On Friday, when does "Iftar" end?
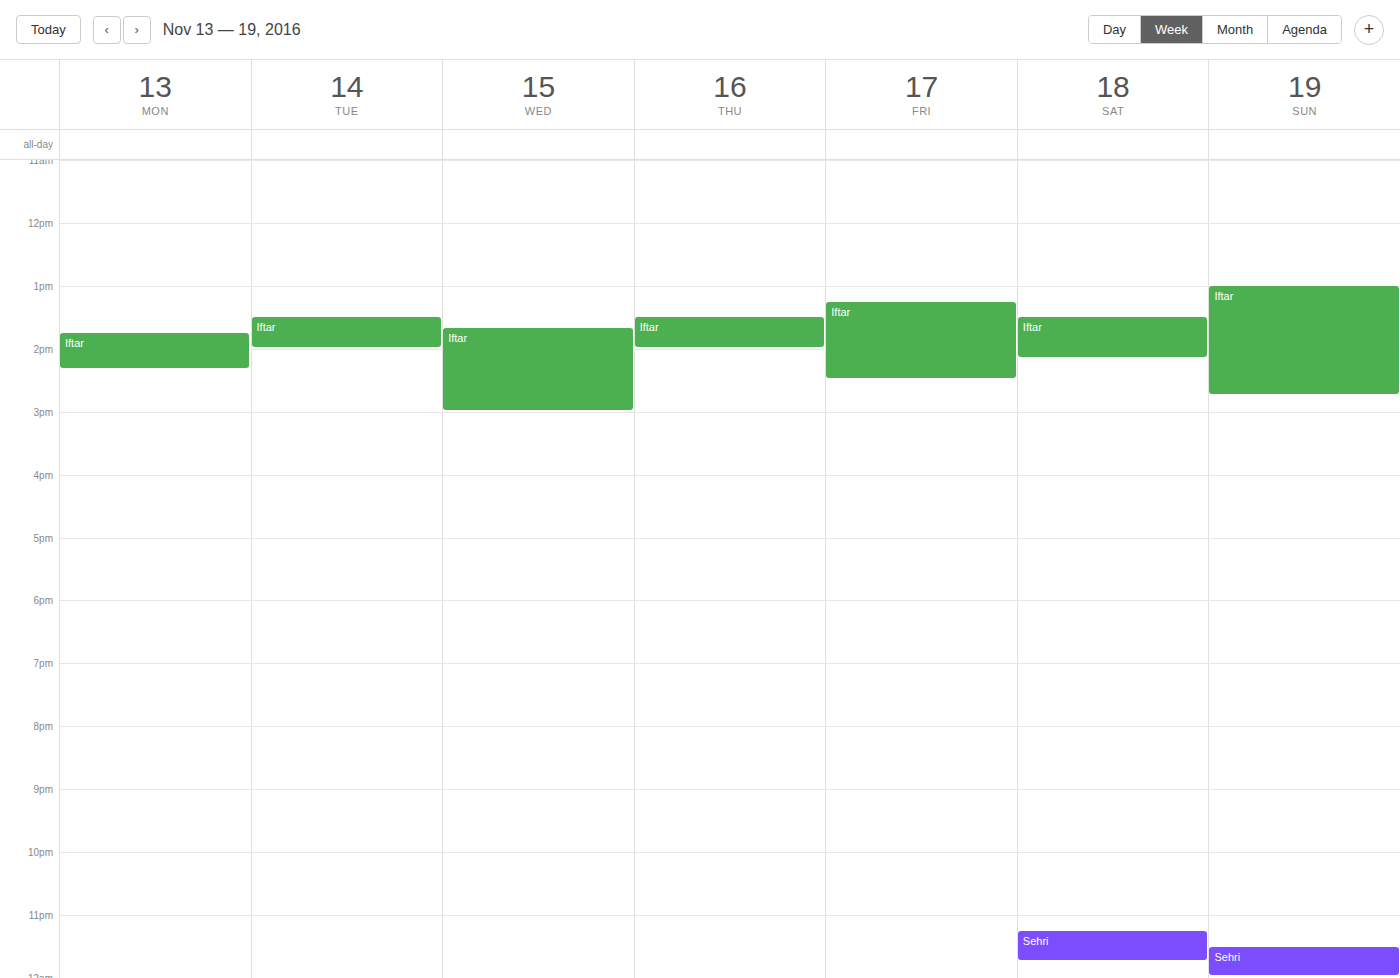
2:30 PM